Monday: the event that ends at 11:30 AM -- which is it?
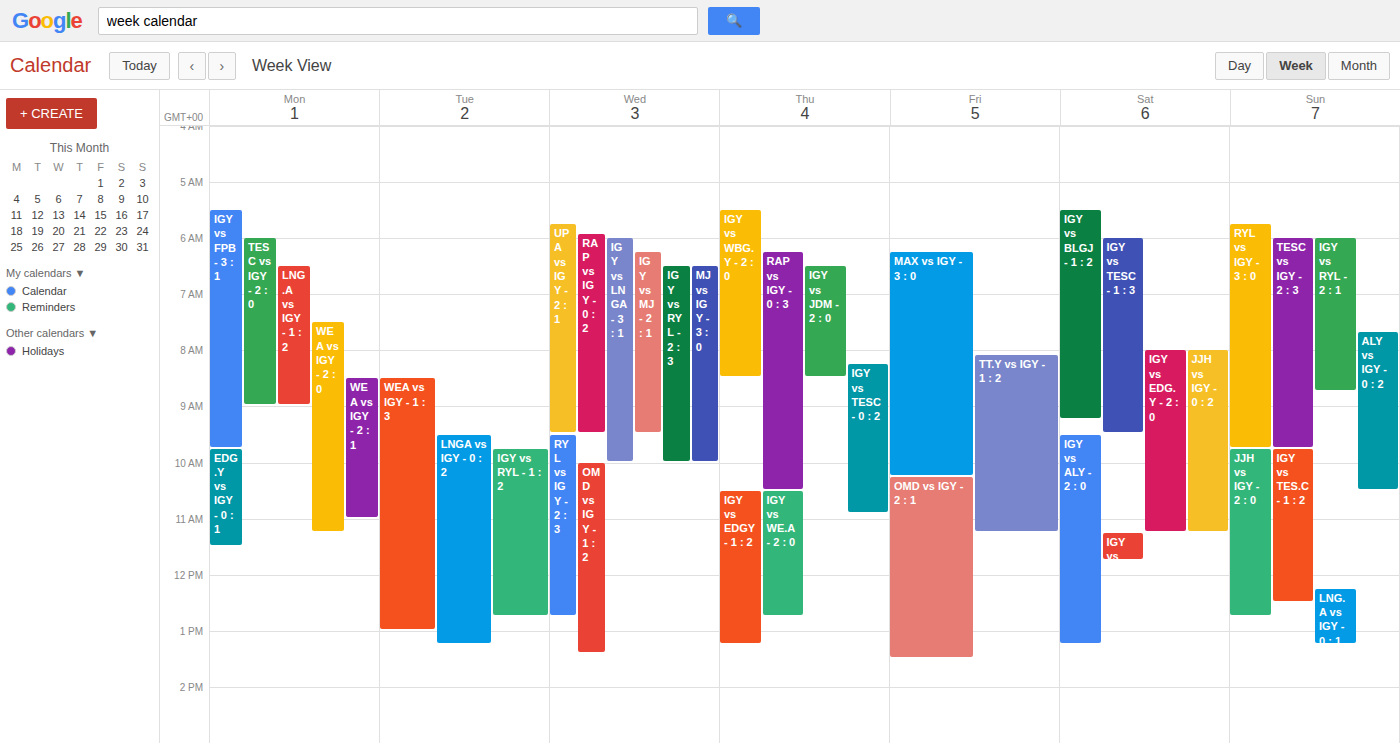
"EDG.Y vs IGY - 0 : 1"